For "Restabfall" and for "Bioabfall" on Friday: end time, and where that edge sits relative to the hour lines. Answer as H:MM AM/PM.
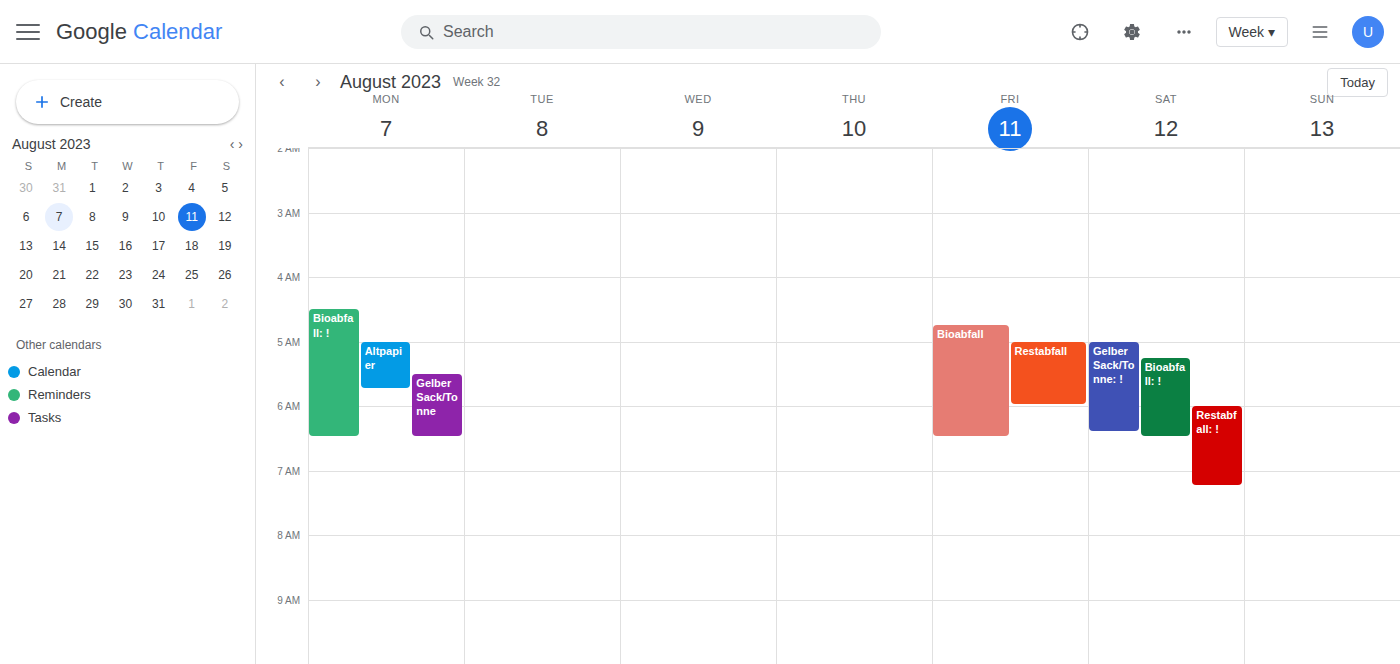
"Restabfall": 6:00 AM, exactly on the 6 AM line. "Bioabfall": 6:30 AM, halfway between the 6 AM and 7 AM lines.